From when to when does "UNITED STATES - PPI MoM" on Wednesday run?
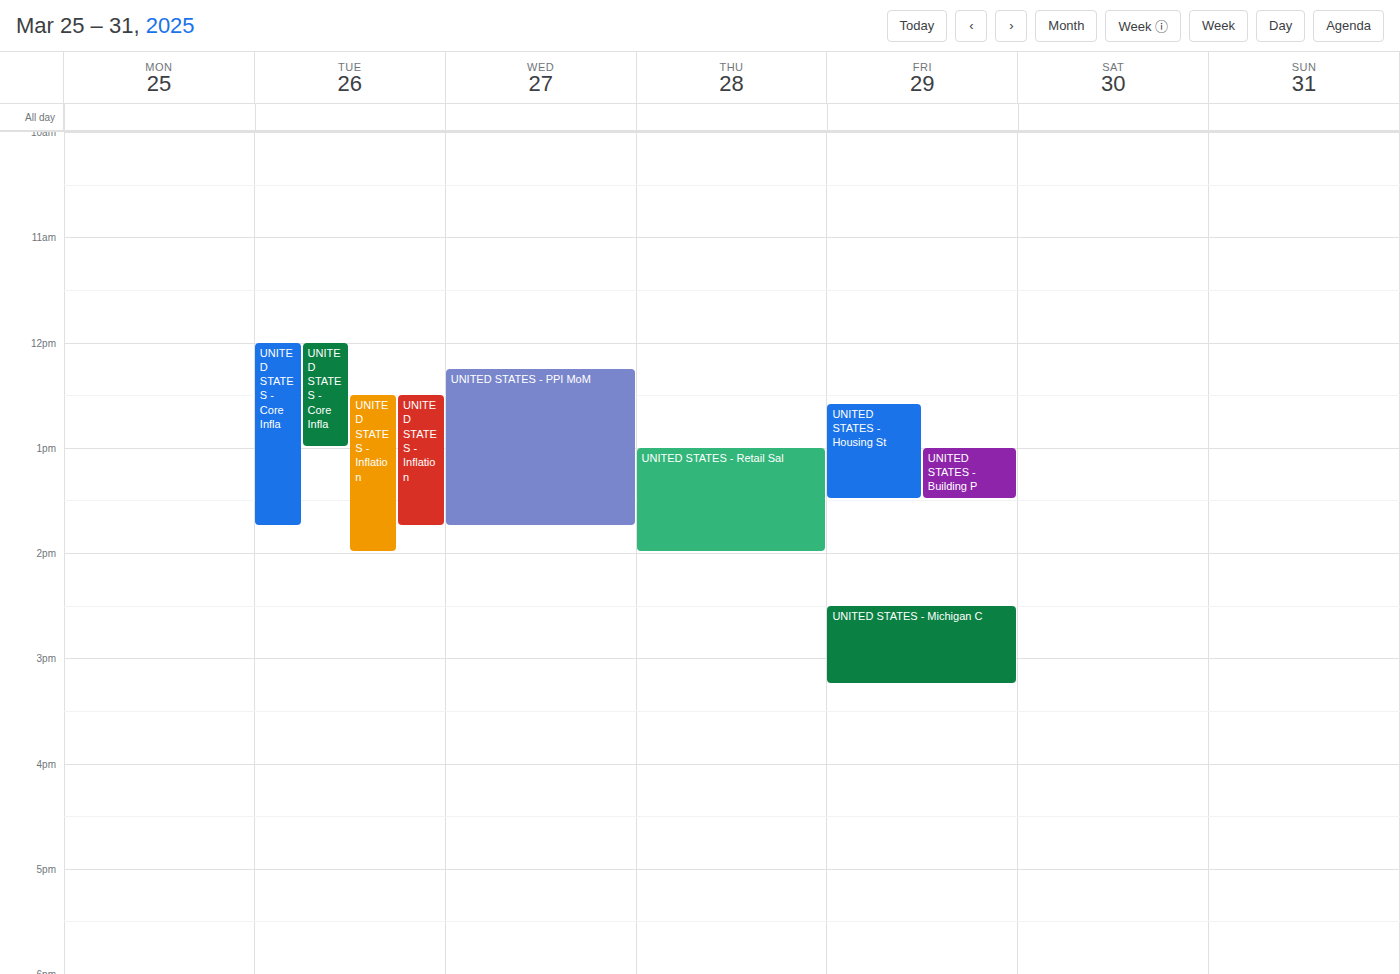
12:15 PM to 1:45 PM